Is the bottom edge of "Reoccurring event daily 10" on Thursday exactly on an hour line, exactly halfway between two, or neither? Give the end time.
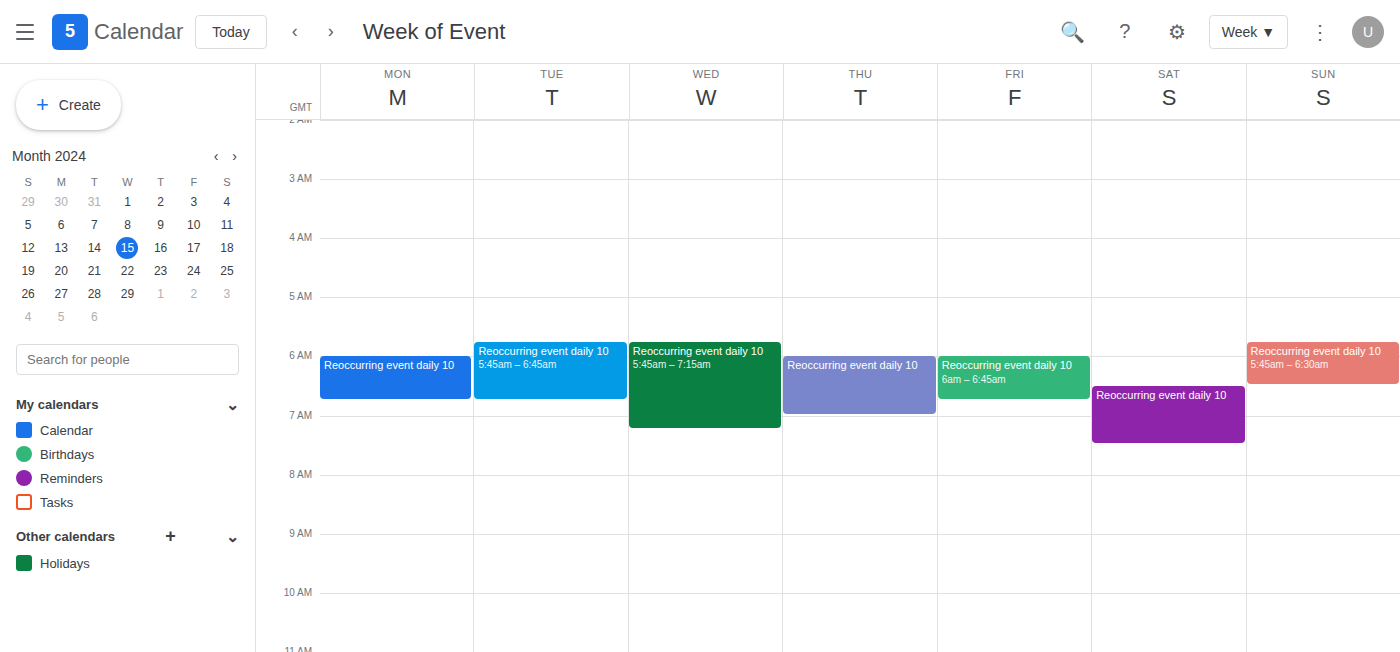
7:00 AM -- exactly on the 7 AM line.